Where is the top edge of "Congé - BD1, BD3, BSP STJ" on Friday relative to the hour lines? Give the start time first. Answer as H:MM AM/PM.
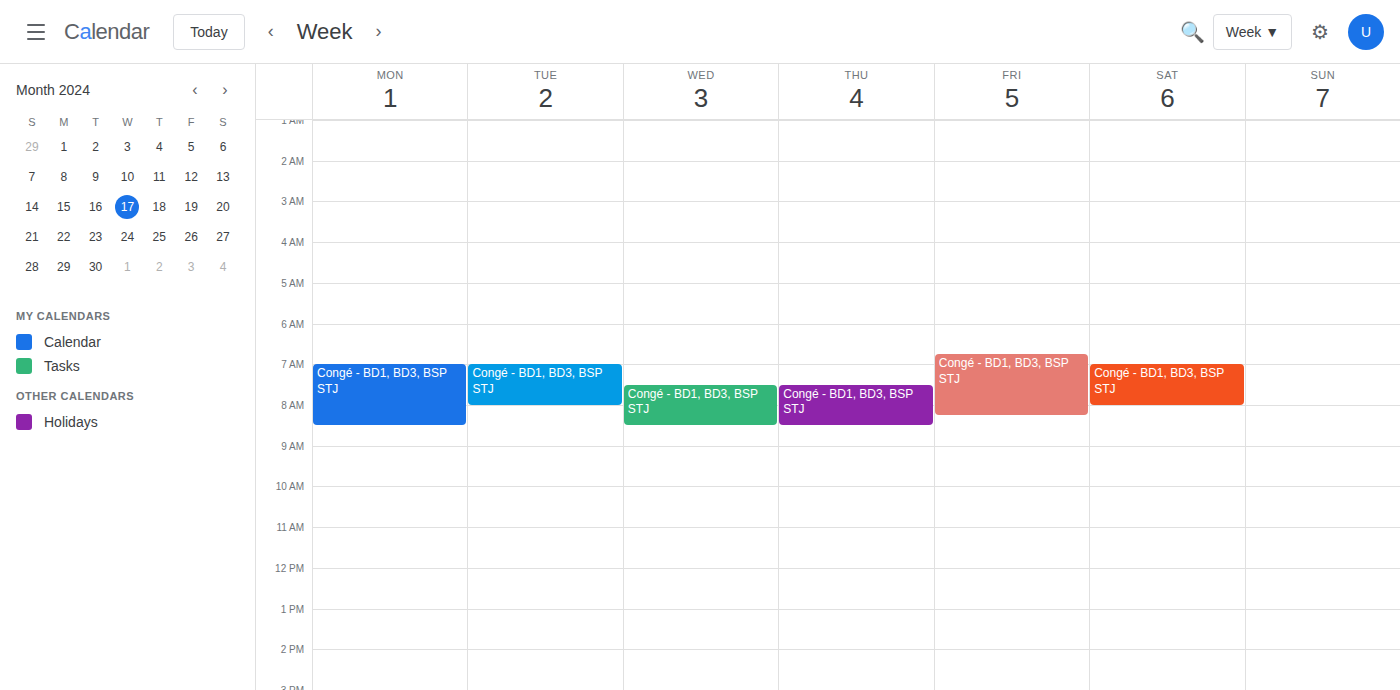
6:45 AM -- neither: three quarters of the way from the 6 AM line to the 7 AM line.